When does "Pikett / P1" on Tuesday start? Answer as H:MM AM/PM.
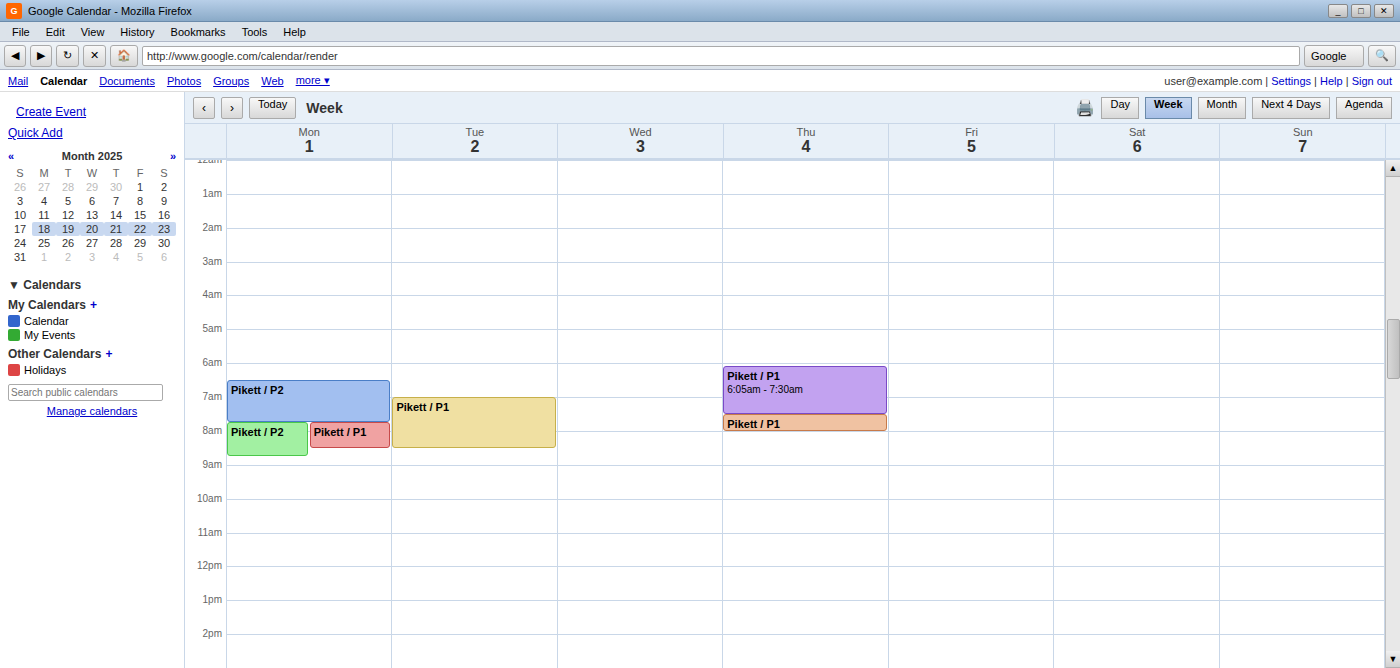
7:00 AM